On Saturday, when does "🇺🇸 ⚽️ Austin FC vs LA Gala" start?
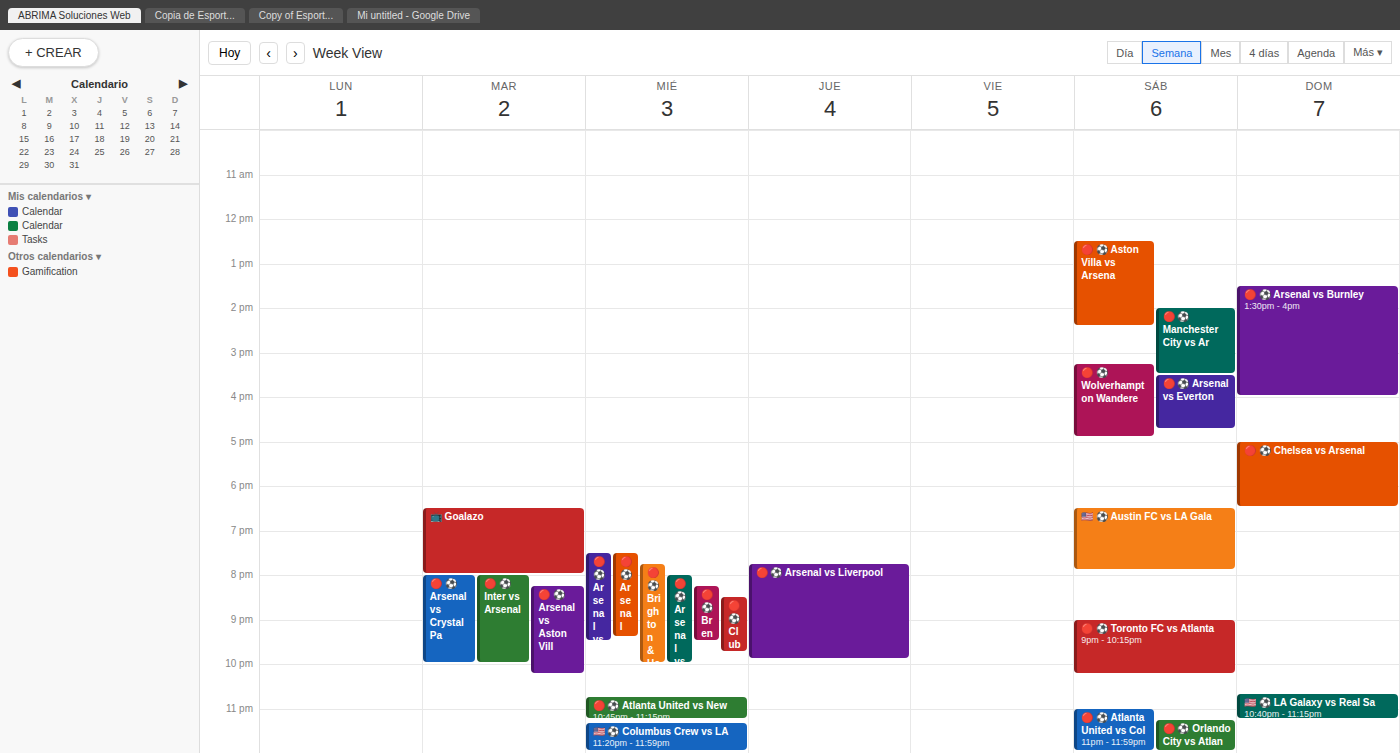
18:30